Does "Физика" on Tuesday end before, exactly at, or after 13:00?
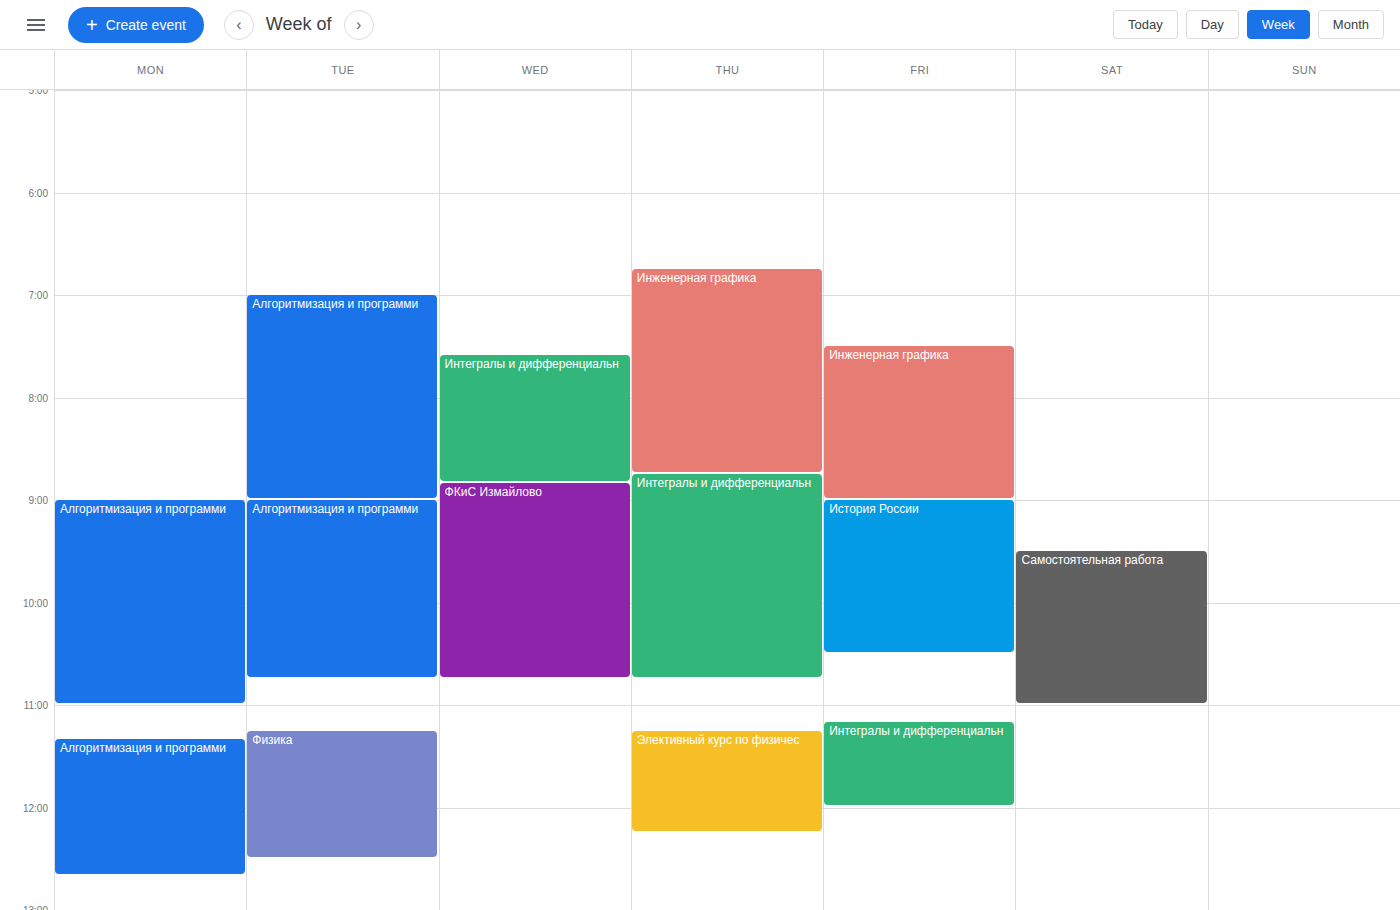
12:30 -- before 13:00, 30 minutes above the 13:00 line.